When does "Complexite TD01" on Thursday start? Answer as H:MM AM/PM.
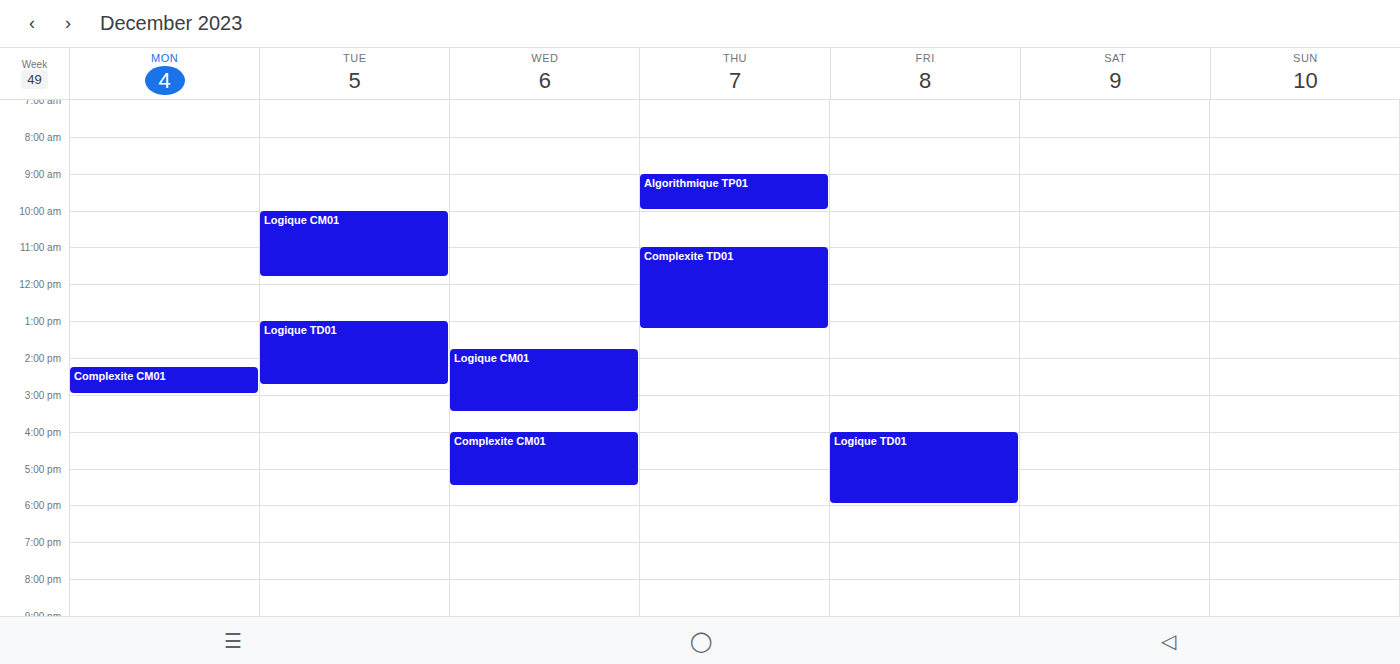
11:00 AM